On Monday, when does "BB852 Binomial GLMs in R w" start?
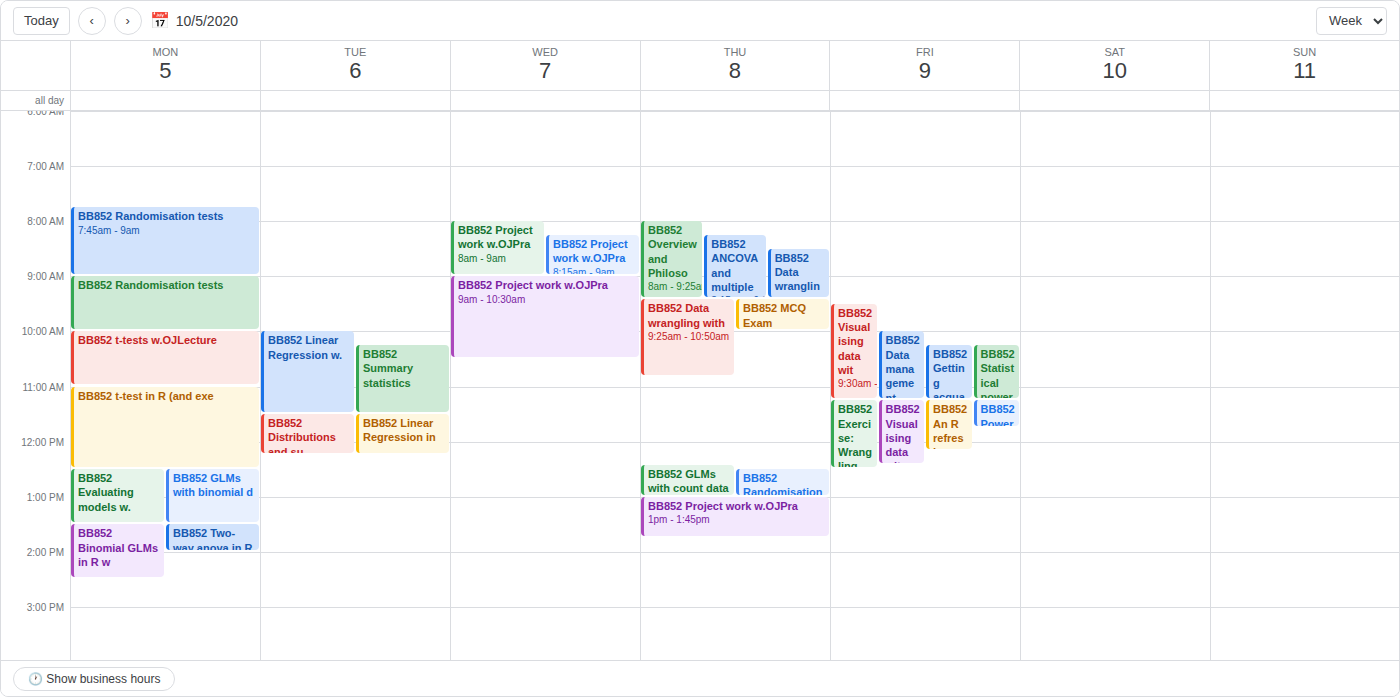
1:30 PM